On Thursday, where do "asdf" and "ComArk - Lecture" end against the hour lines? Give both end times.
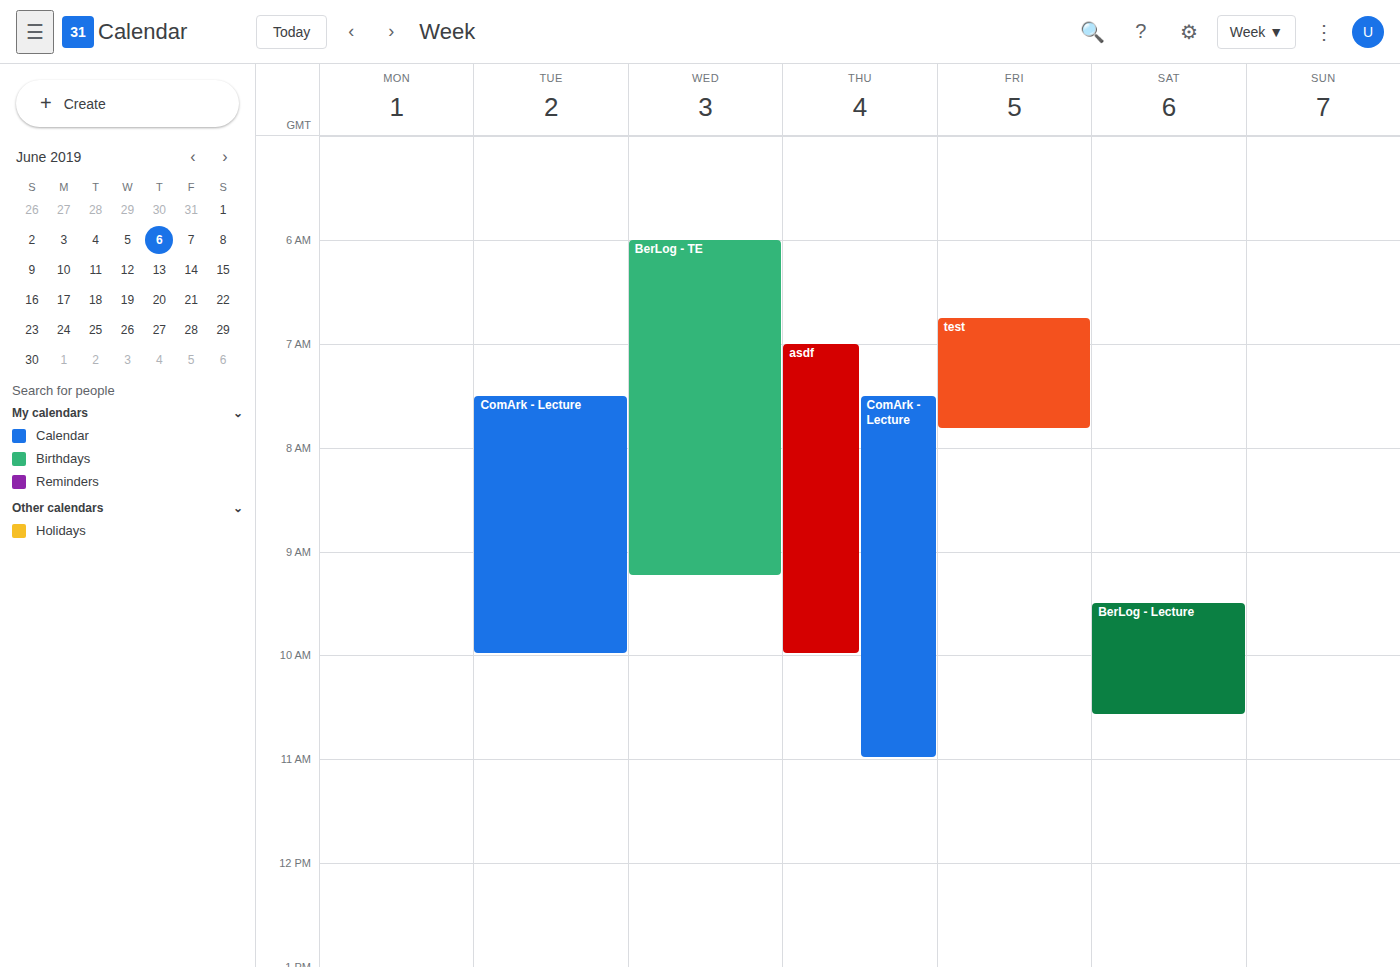
"asdf": 10:00 AM, exactly on the 10 AM line. "ComArk - Lecture": 11:00 AM, exactly on the 11 AM line.